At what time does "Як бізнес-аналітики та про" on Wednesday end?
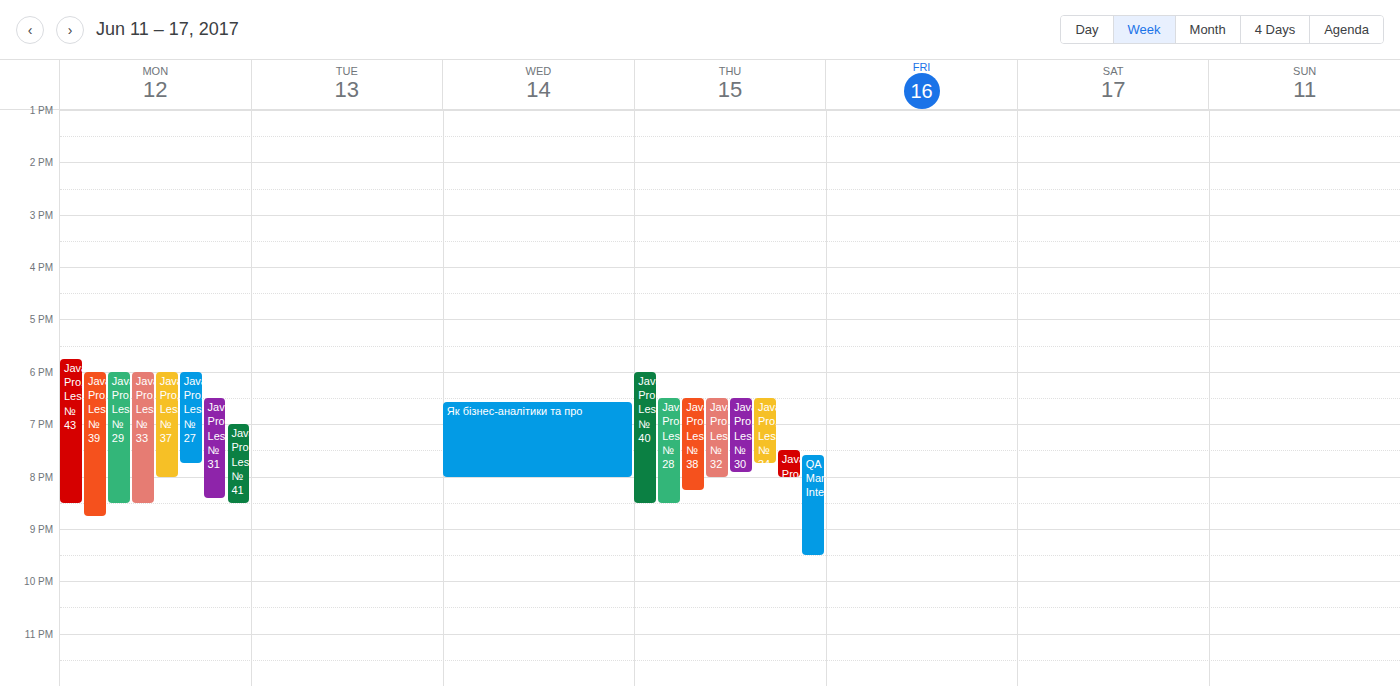
8:00 PM